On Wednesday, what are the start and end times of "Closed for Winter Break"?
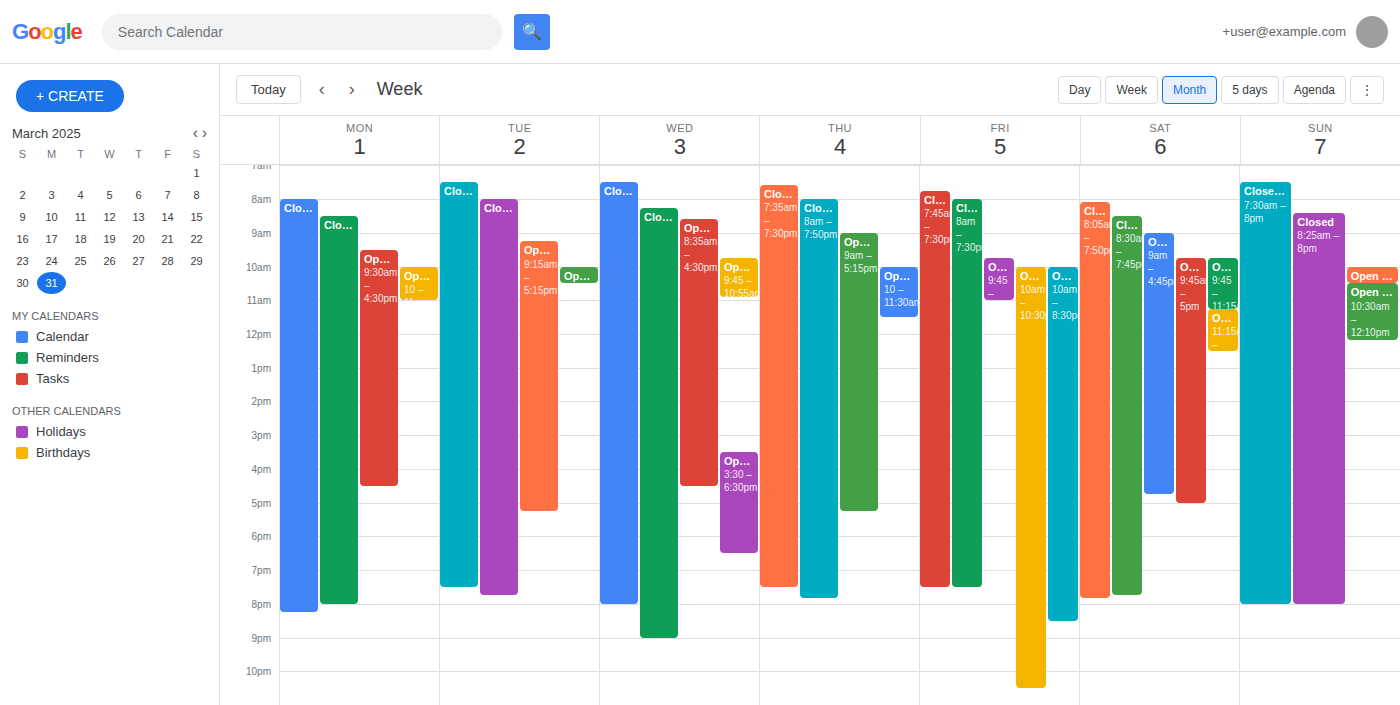
08:15 to 21:00